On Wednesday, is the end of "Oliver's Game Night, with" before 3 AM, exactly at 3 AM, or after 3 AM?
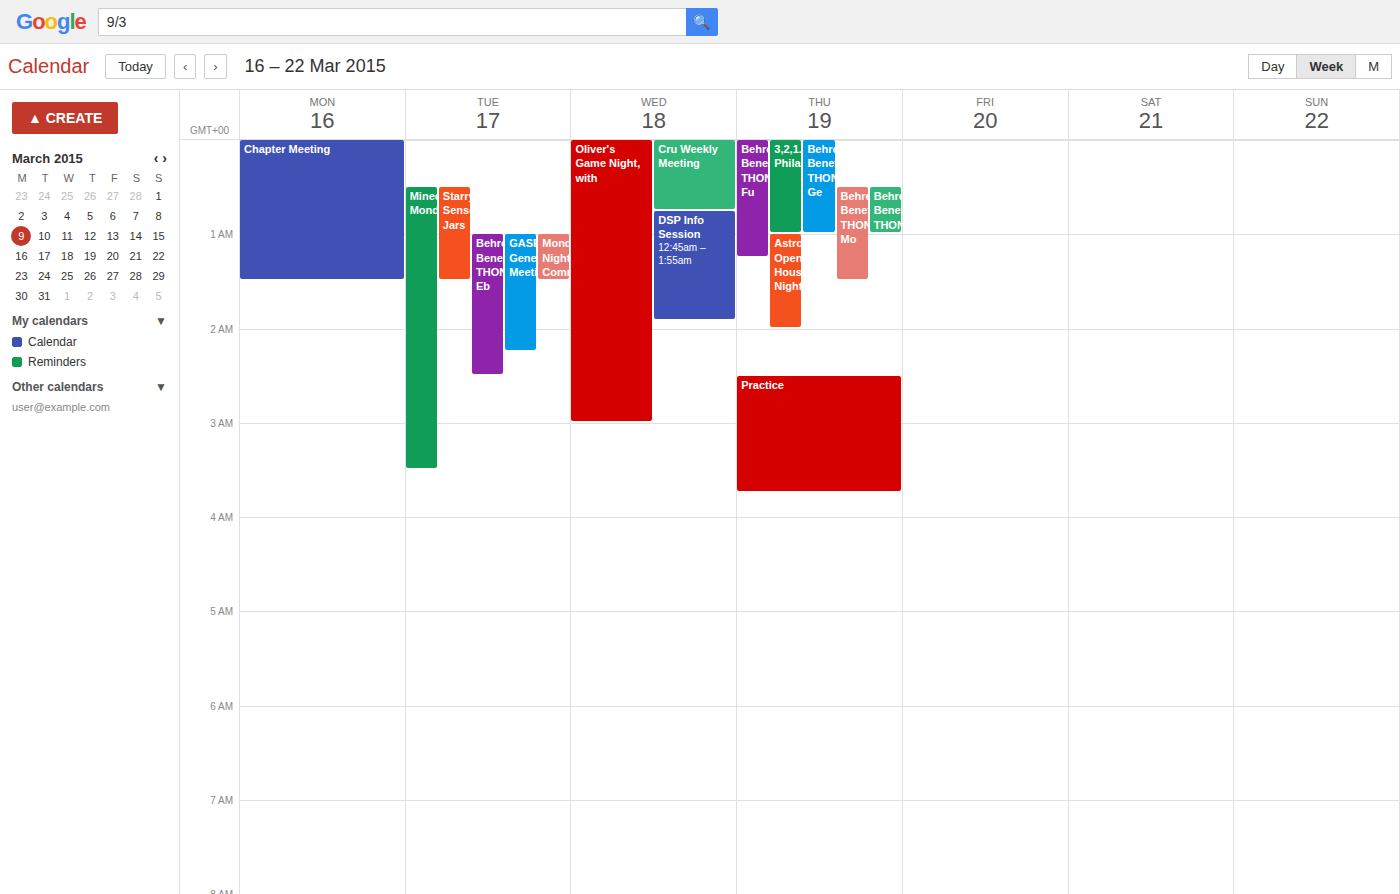
3:00 AM -- exactly at 3 AM, on the 3 AM line.